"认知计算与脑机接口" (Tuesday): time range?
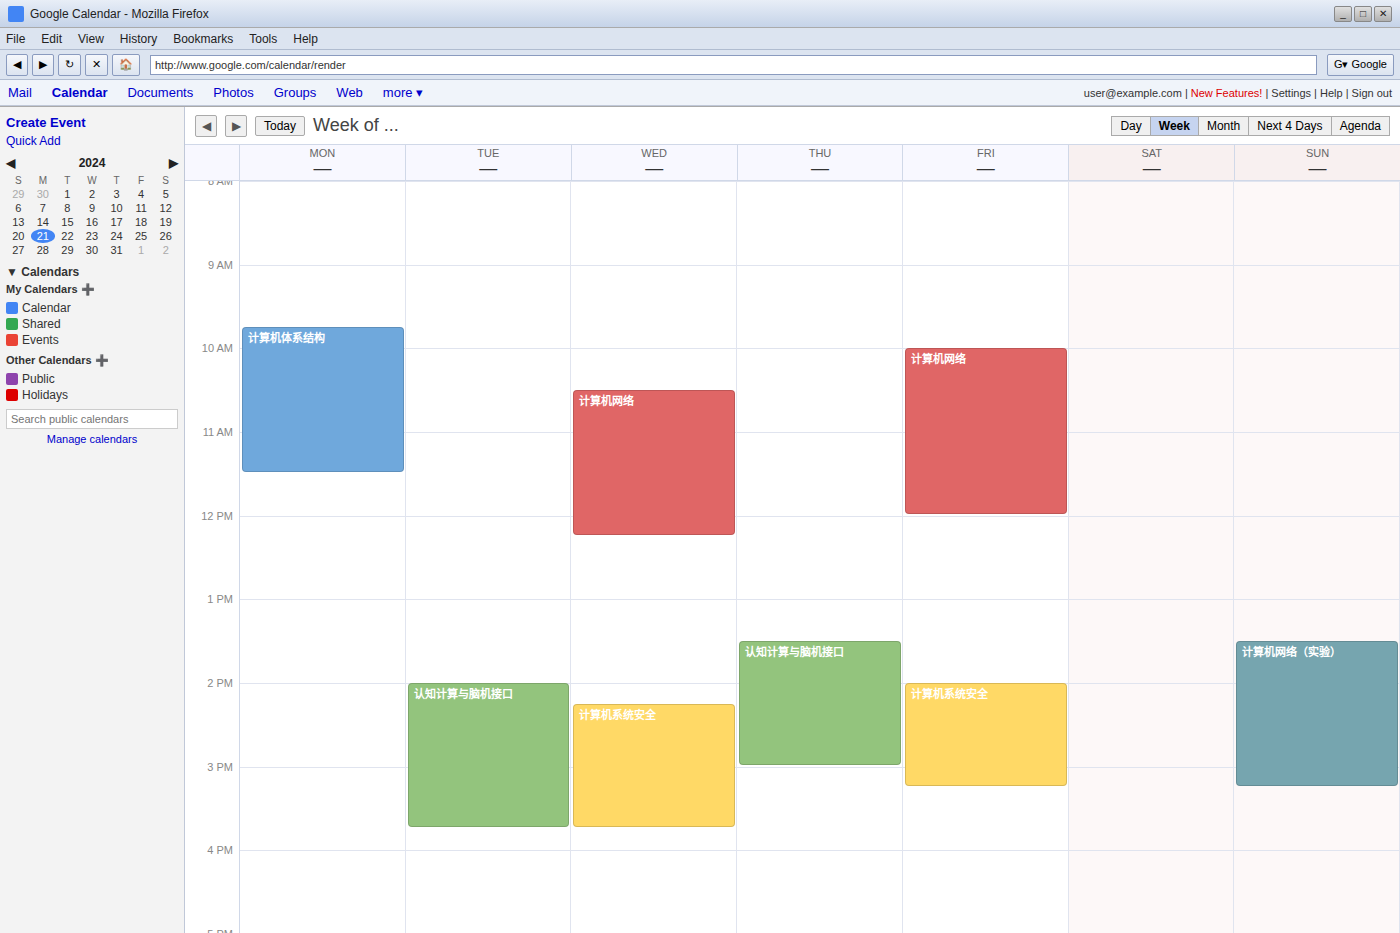
14:00 to 15:45